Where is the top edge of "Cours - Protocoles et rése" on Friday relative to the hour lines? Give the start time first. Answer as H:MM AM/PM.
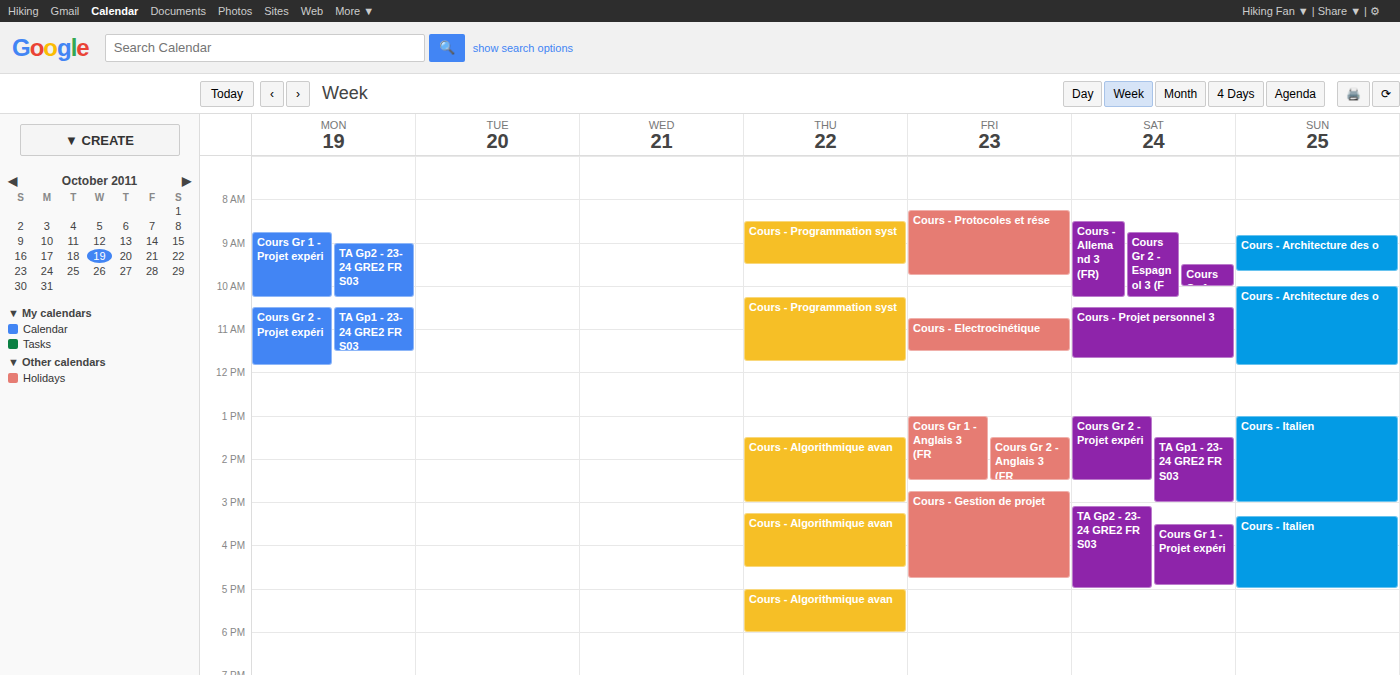
8:15 AM -- neither: a quarter of the way from the 8 AM line to the 9 AM line.